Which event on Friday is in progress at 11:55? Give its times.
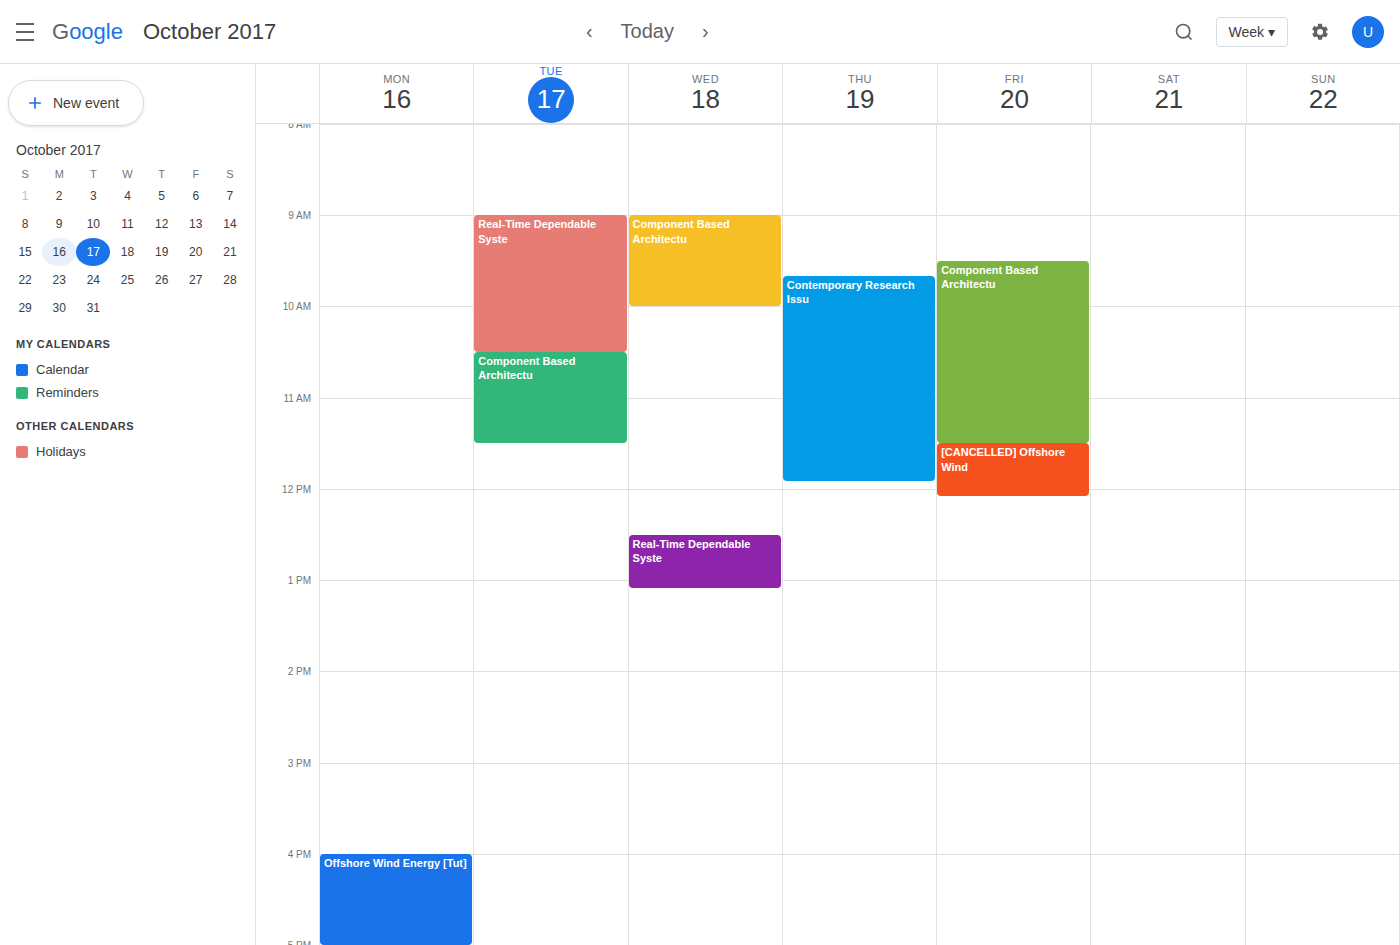
"[CANCELLED] Offshore Wind", 11:30 to 12:05